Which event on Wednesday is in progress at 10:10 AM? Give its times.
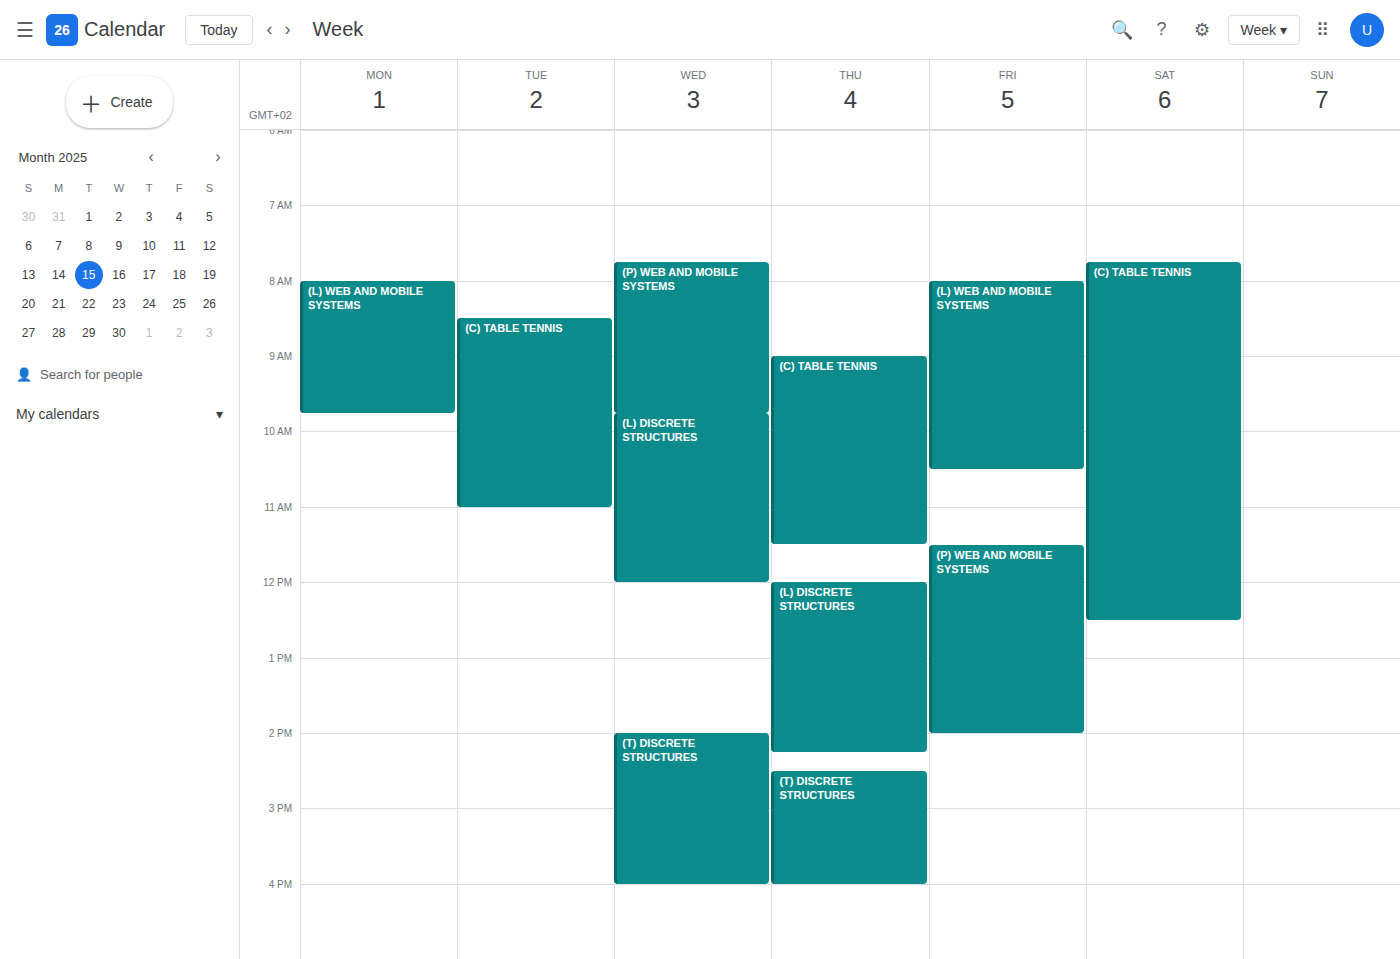
"(L) DISCRETE STRUCTURES", 9:45 AM to 12:00 PM